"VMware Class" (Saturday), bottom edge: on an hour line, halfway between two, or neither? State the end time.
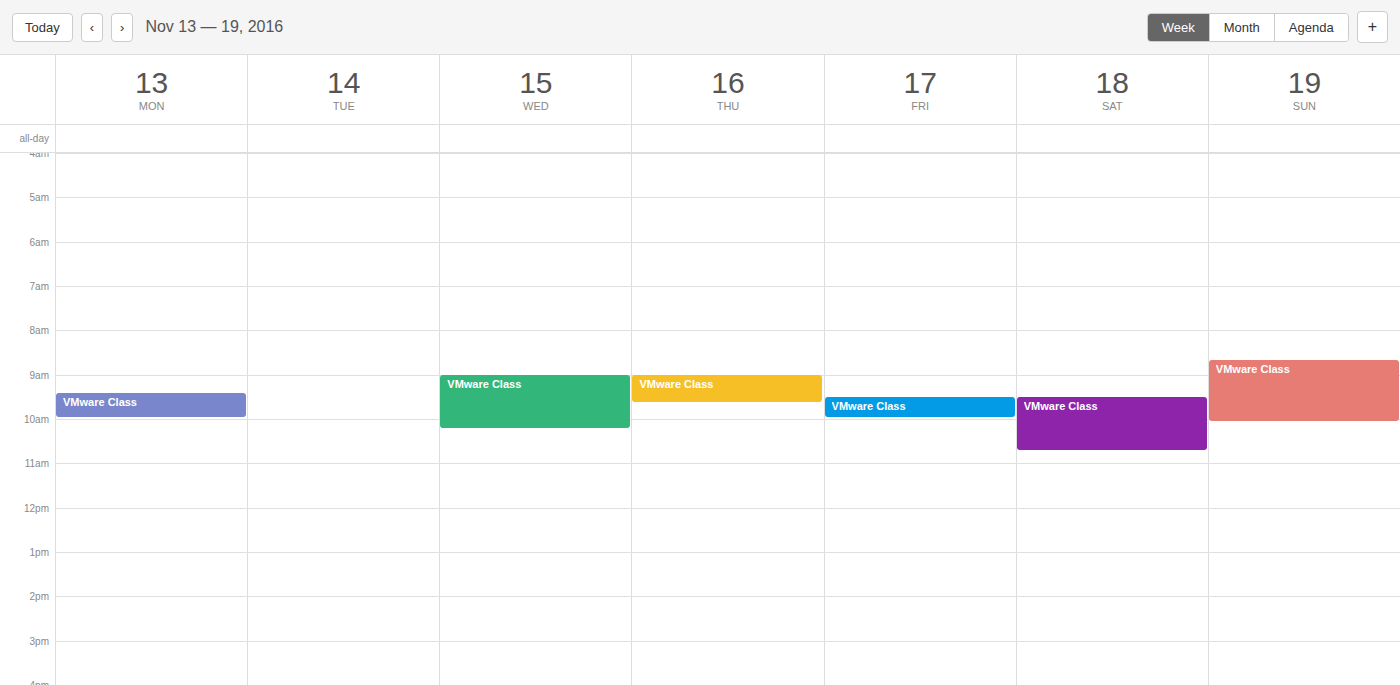
10:45 -- neither: three quarters of the way from the 10:00 line to the 11:00 line.